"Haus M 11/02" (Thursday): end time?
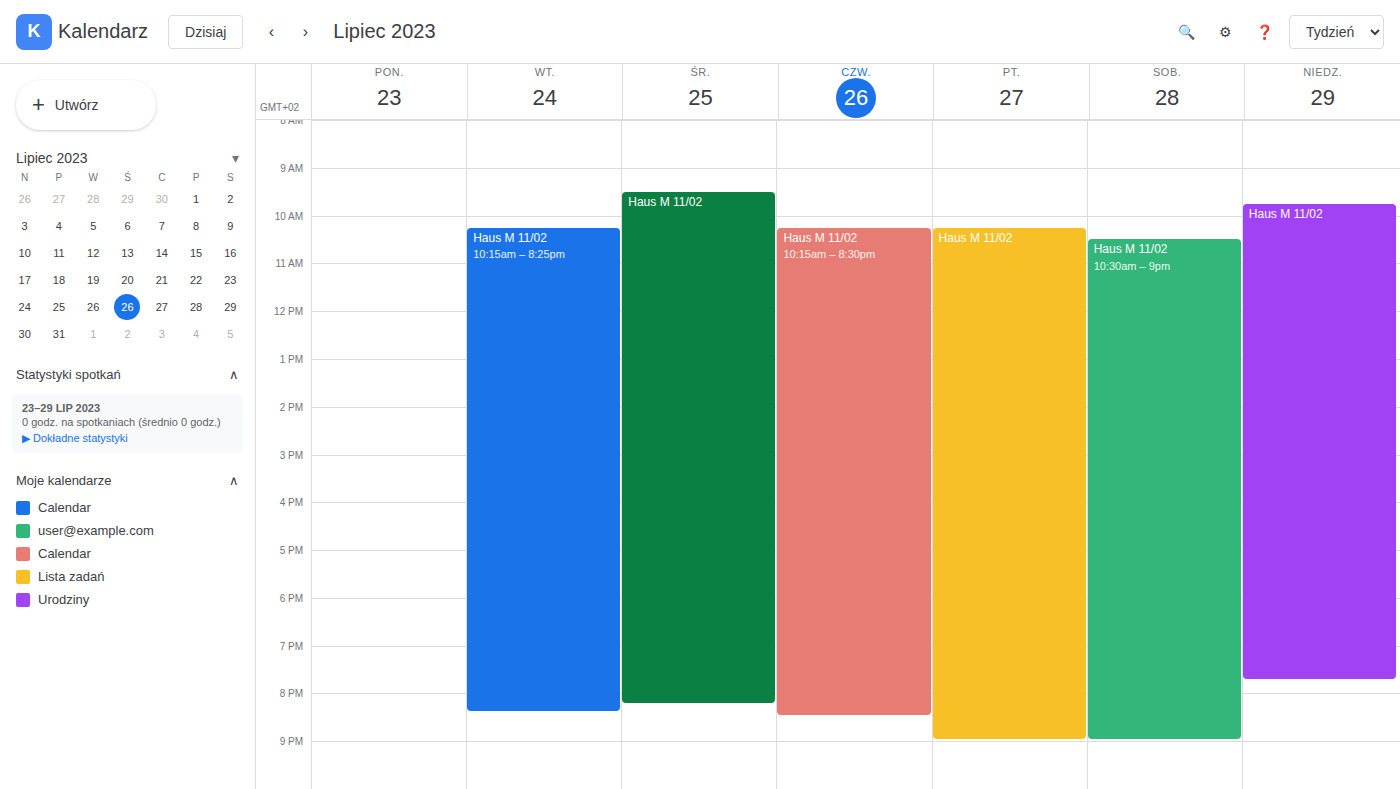
8:30 PM